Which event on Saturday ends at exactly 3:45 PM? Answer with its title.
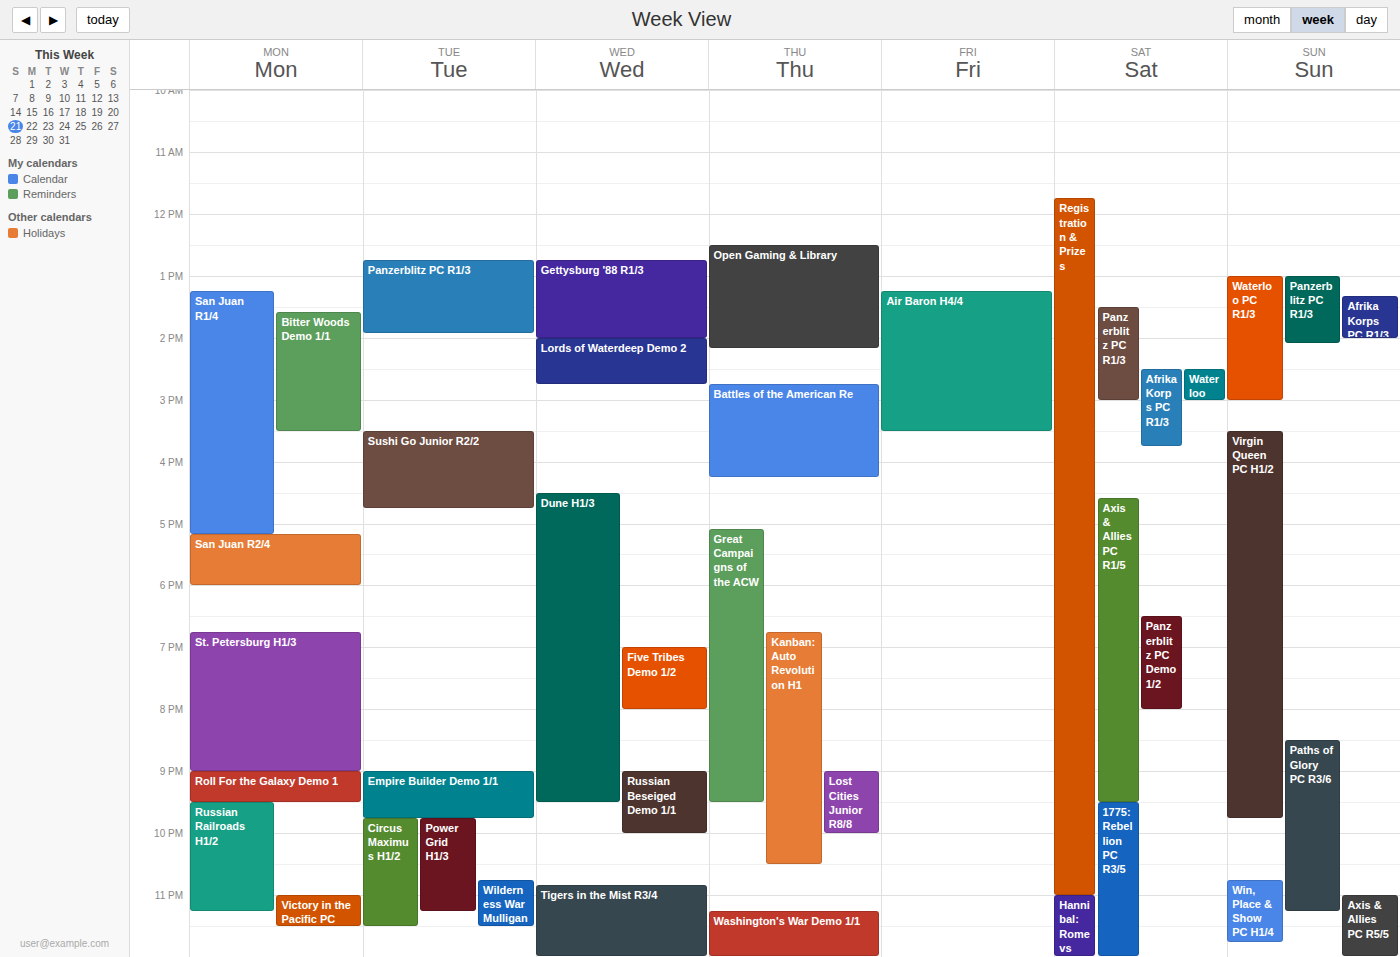
"Afrika Korps PC R1/3"